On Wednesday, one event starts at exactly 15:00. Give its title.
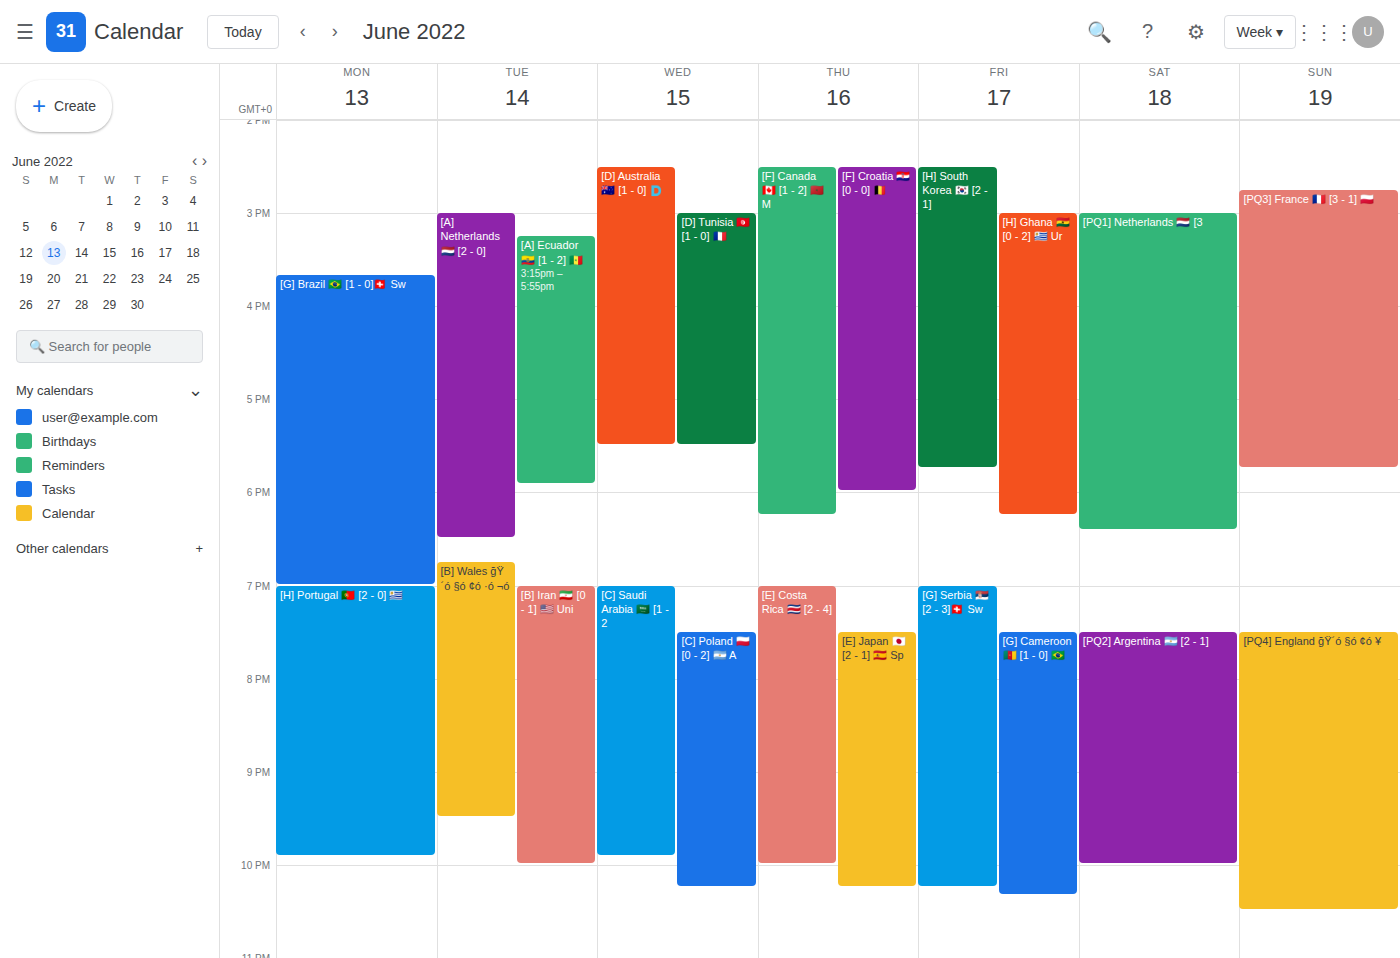
"[D] Tunisia 🇹🇳 [1 - 0] 🇫🇷"